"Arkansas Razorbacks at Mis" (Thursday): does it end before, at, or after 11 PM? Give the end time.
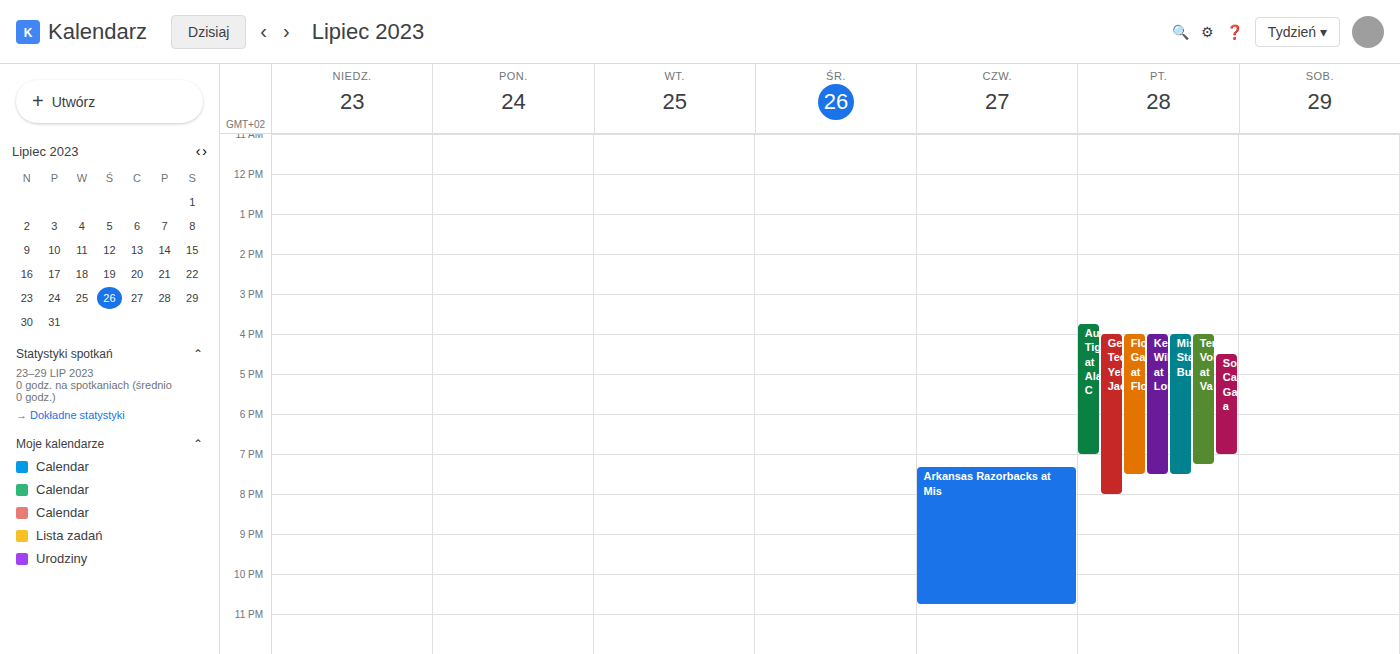
10:45 PM -- before 11 PM, 15 minutes above the 11 PM line.